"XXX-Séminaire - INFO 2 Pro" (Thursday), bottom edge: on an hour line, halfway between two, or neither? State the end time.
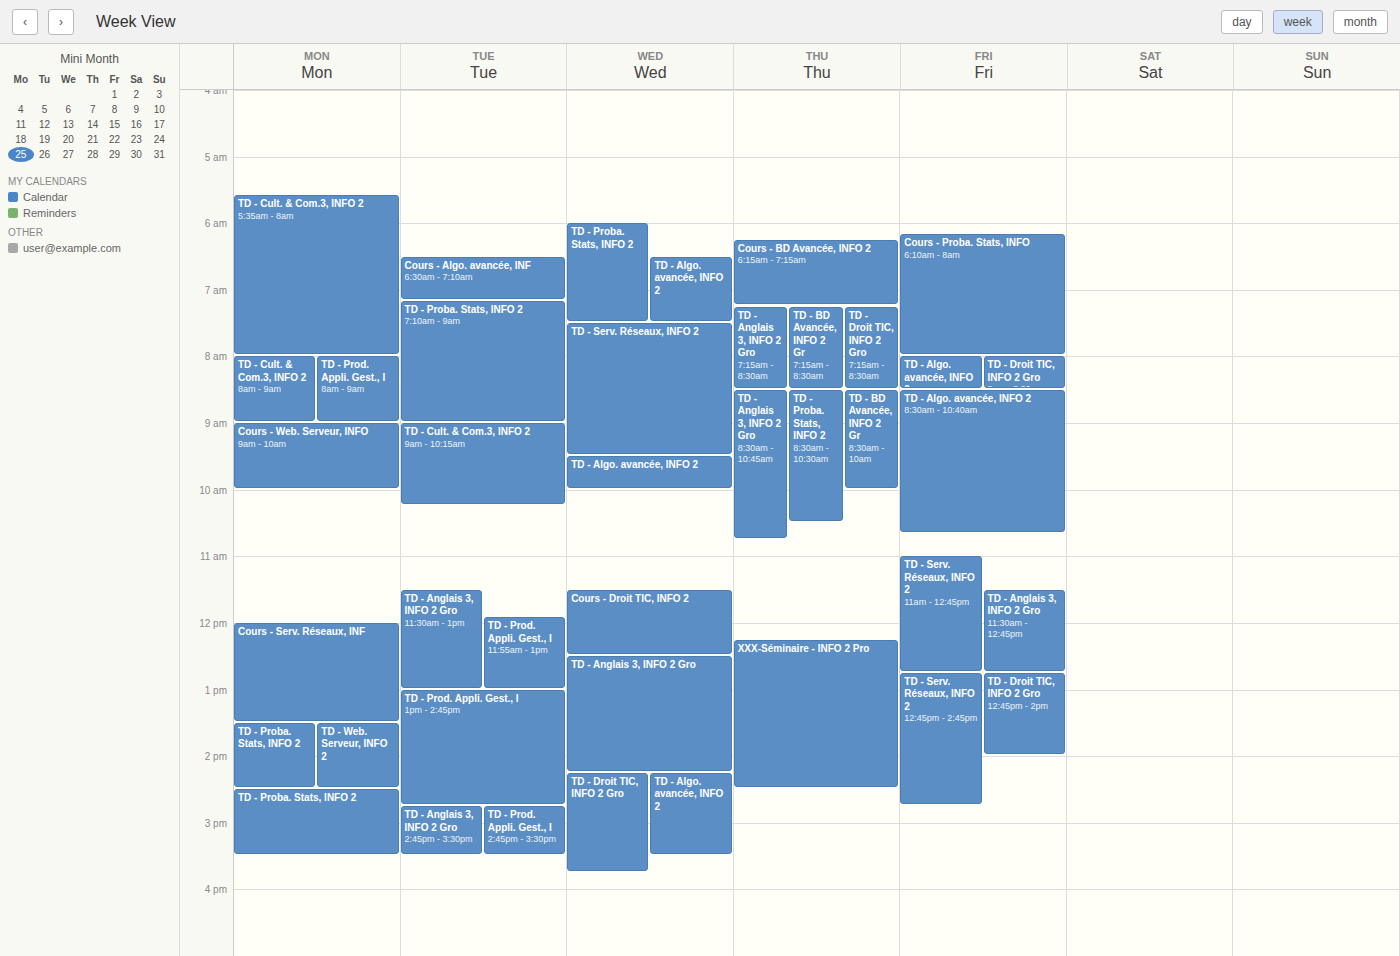
2:30 PM -- halfway between the 2 PM and 3 PM lines.